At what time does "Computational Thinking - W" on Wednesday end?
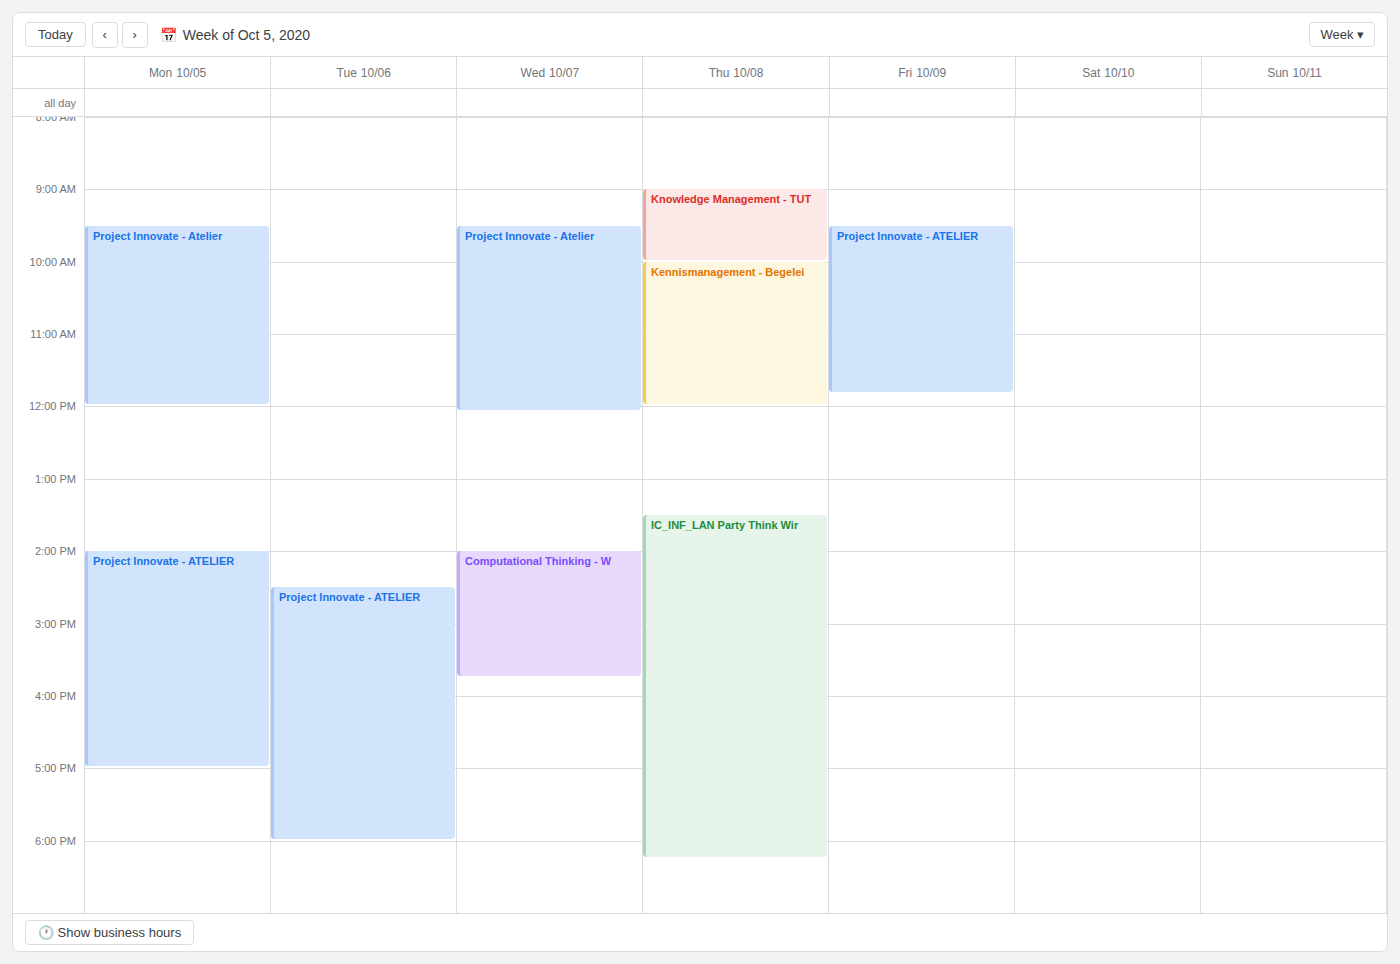
3:45 PM